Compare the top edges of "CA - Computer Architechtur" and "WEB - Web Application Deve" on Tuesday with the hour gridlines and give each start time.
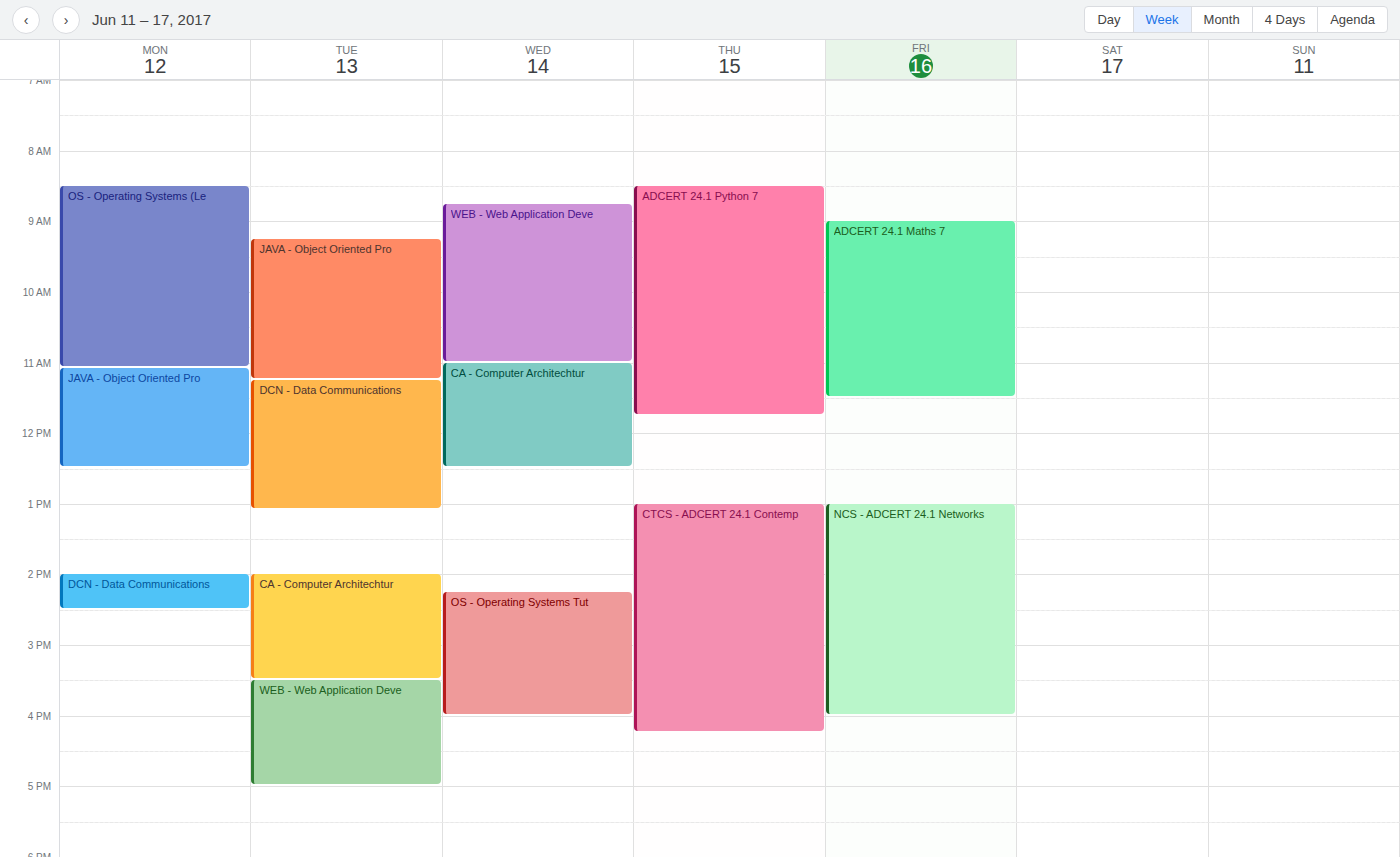
"CA - Computer Architechtur": 2:00 PM, exactly on the 2 PM line. "WEB - Web Application Deve": 3:30 PM, halfway between the 3 PM and 4 PM lines.